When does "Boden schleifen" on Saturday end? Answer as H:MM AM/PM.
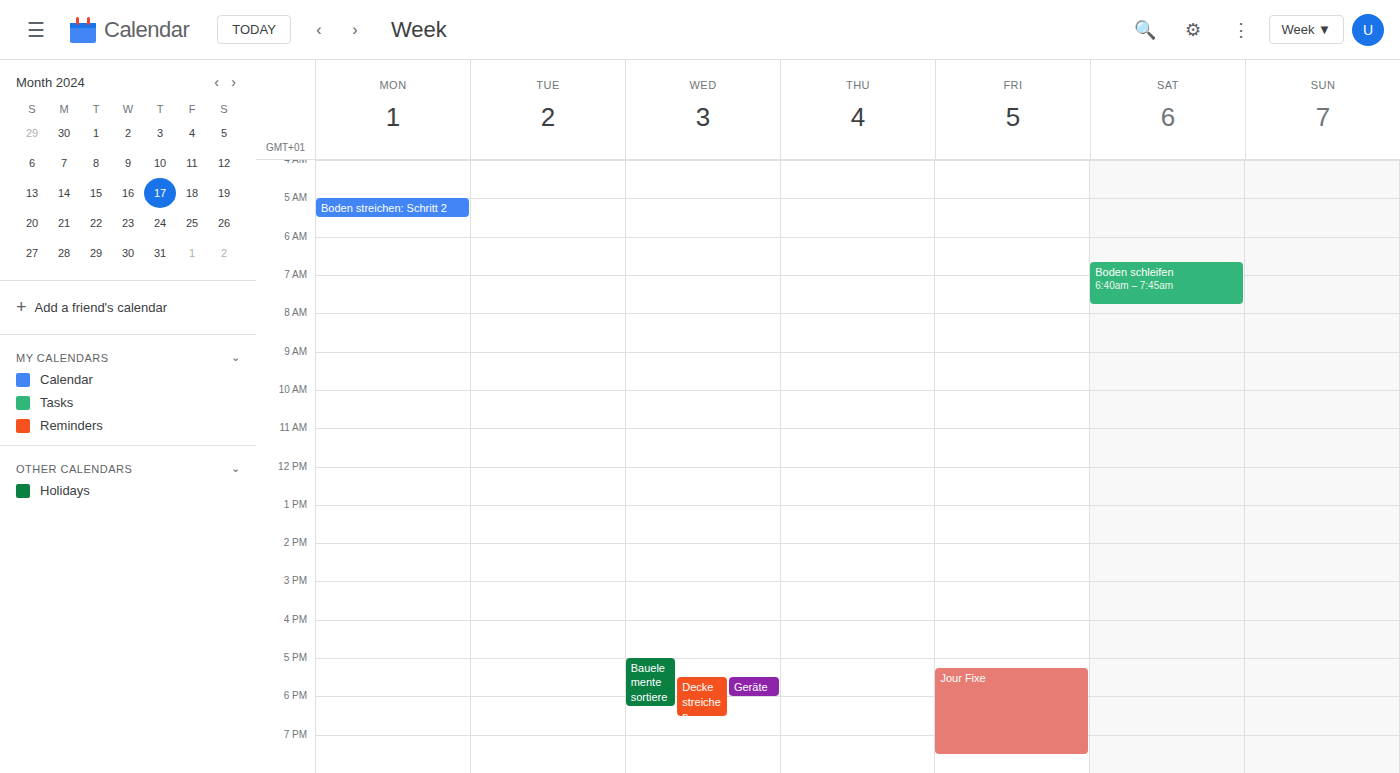
7:45 AM